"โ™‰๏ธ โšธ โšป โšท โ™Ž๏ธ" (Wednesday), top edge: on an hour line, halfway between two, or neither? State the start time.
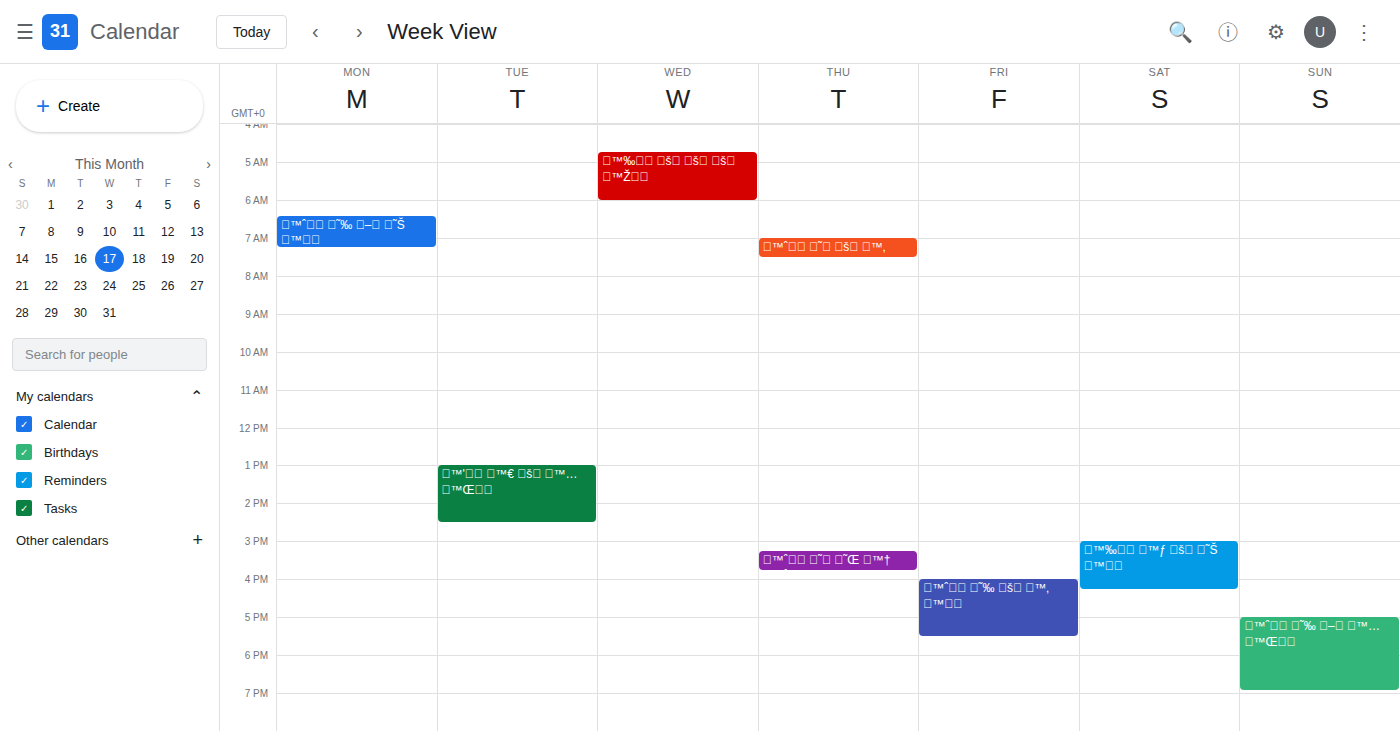
04:45 -- neither: three quarters of the way from the 04:00 line to the 05:00 line.